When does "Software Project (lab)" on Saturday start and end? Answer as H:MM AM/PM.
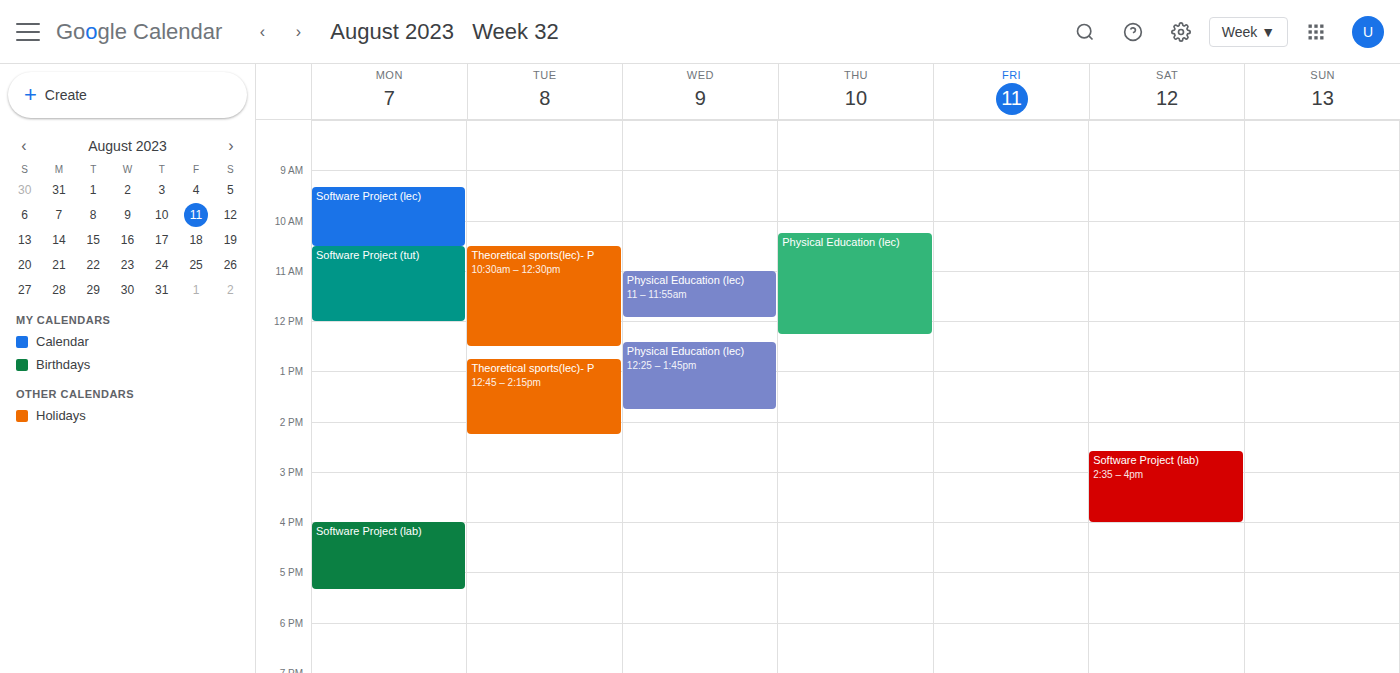
2:35 PM to 4:00 PM